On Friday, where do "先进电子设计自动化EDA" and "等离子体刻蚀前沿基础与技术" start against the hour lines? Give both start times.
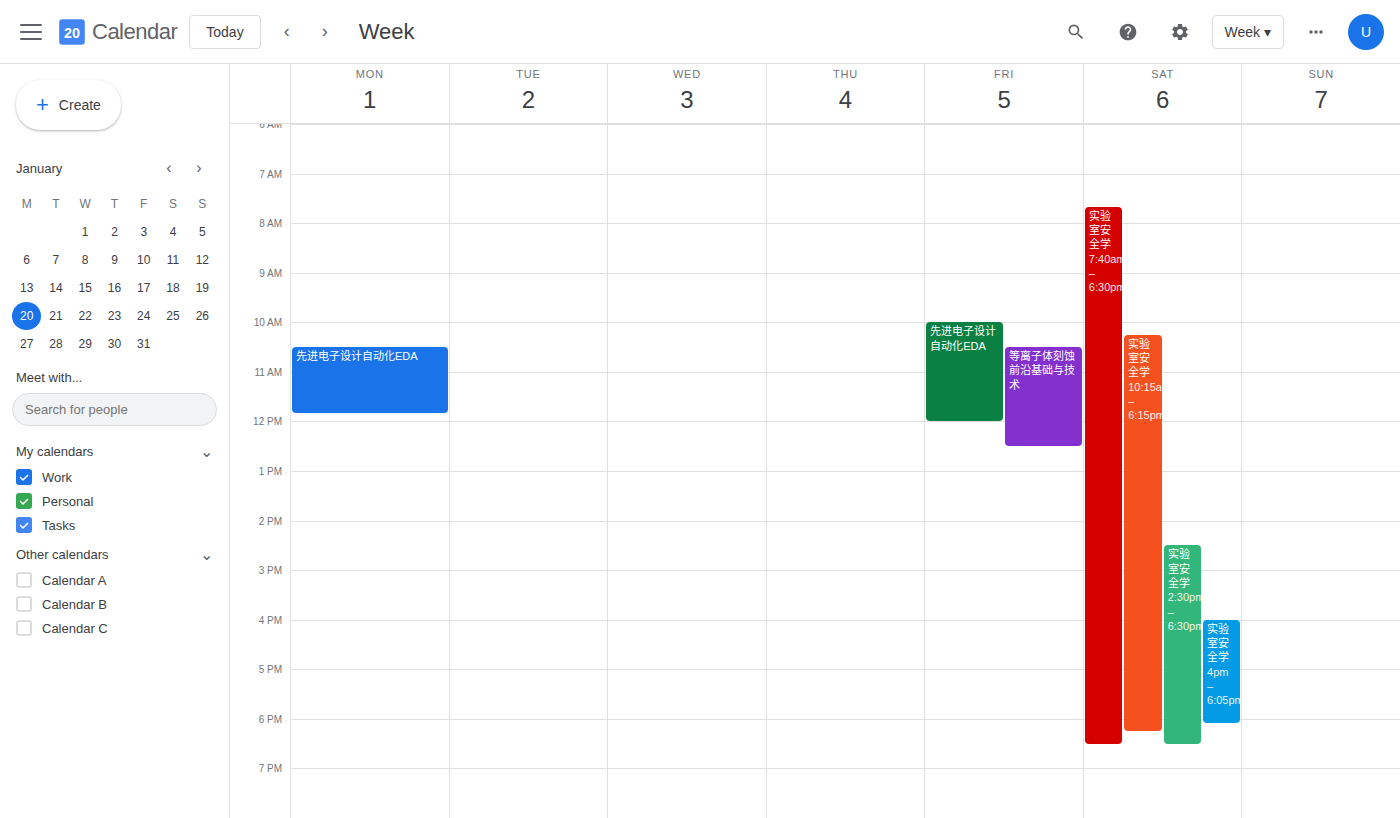
"先进电子设计自动化EDA": 10:00 AM, exactly on the 10 AM line. "等离子体刻蚀前沿基础与技术": 10:30 AM, halfway between the 10 AM and 11 AM lines.